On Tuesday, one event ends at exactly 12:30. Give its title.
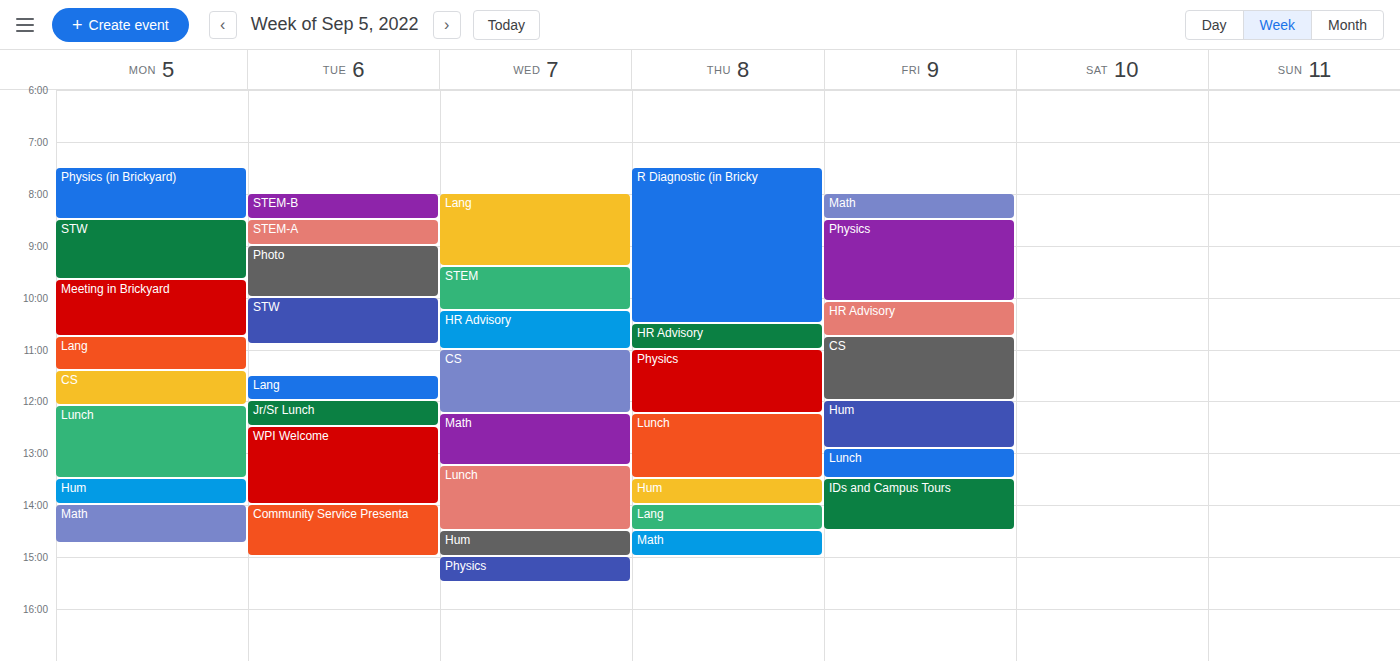
"Jr/Sr Lunch"